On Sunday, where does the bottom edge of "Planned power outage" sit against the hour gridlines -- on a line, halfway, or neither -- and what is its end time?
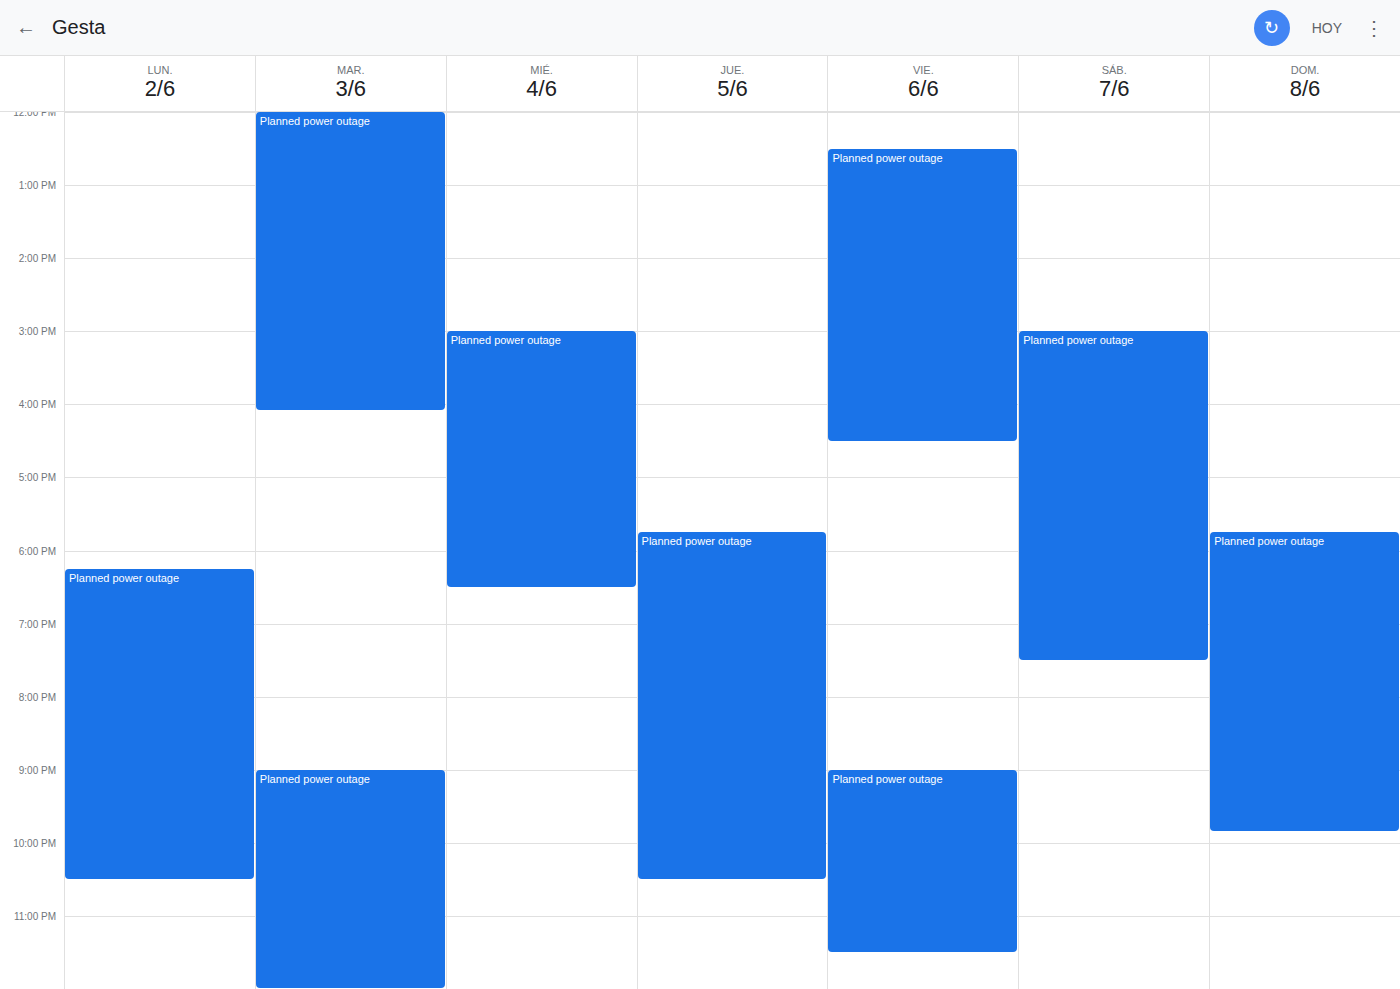
9:50 PM -- neither: 50 minutes below the 9 PM line and 10 minutes above the 10 PM line.